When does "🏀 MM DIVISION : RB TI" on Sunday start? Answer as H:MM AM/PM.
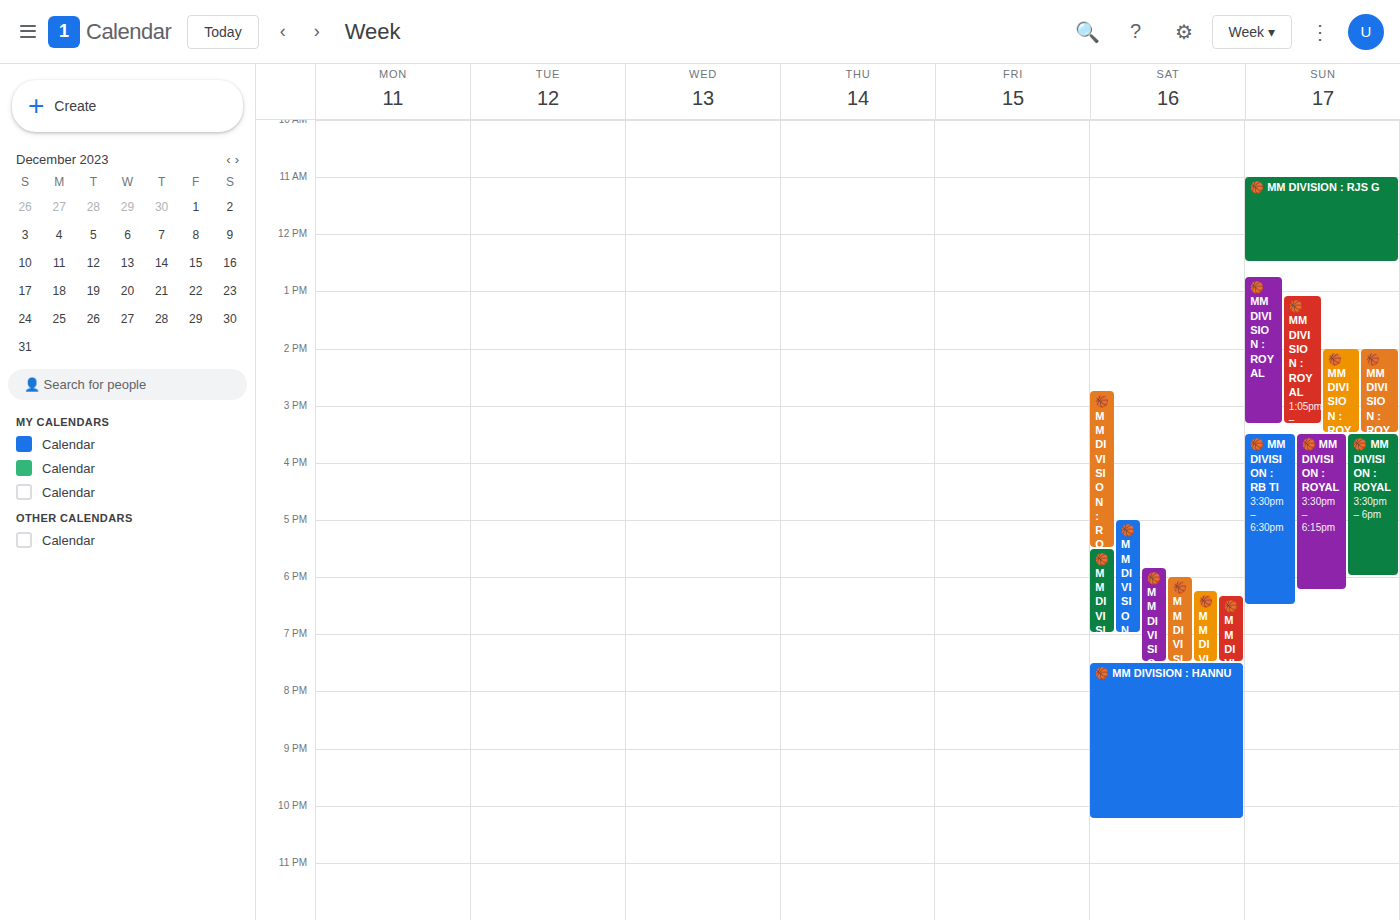
3:30 PM